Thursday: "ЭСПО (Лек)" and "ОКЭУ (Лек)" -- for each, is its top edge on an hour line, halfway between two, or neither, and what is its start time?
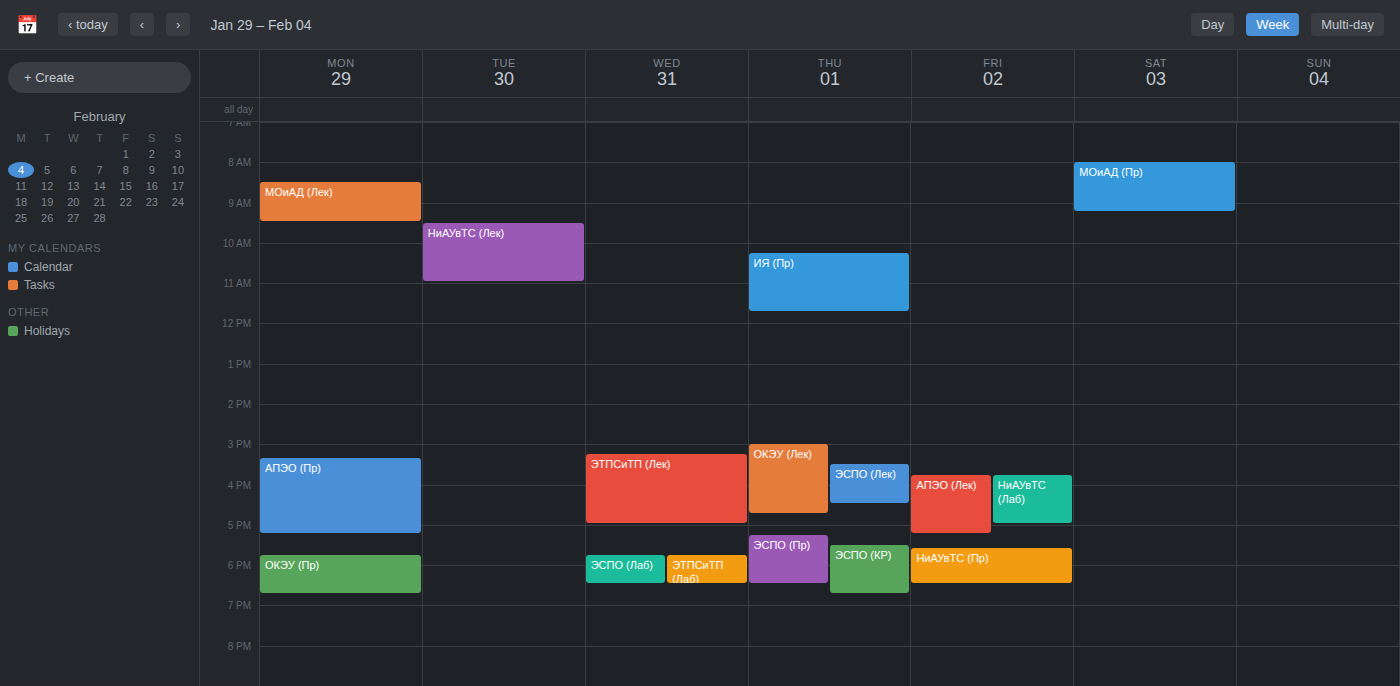
"ЭСПО (Лек)": 15:30, halfway between the 15:00 and 16:00 lines. "ОКЭУ (Лек)": 15:00, exactly on the 15:00 line.